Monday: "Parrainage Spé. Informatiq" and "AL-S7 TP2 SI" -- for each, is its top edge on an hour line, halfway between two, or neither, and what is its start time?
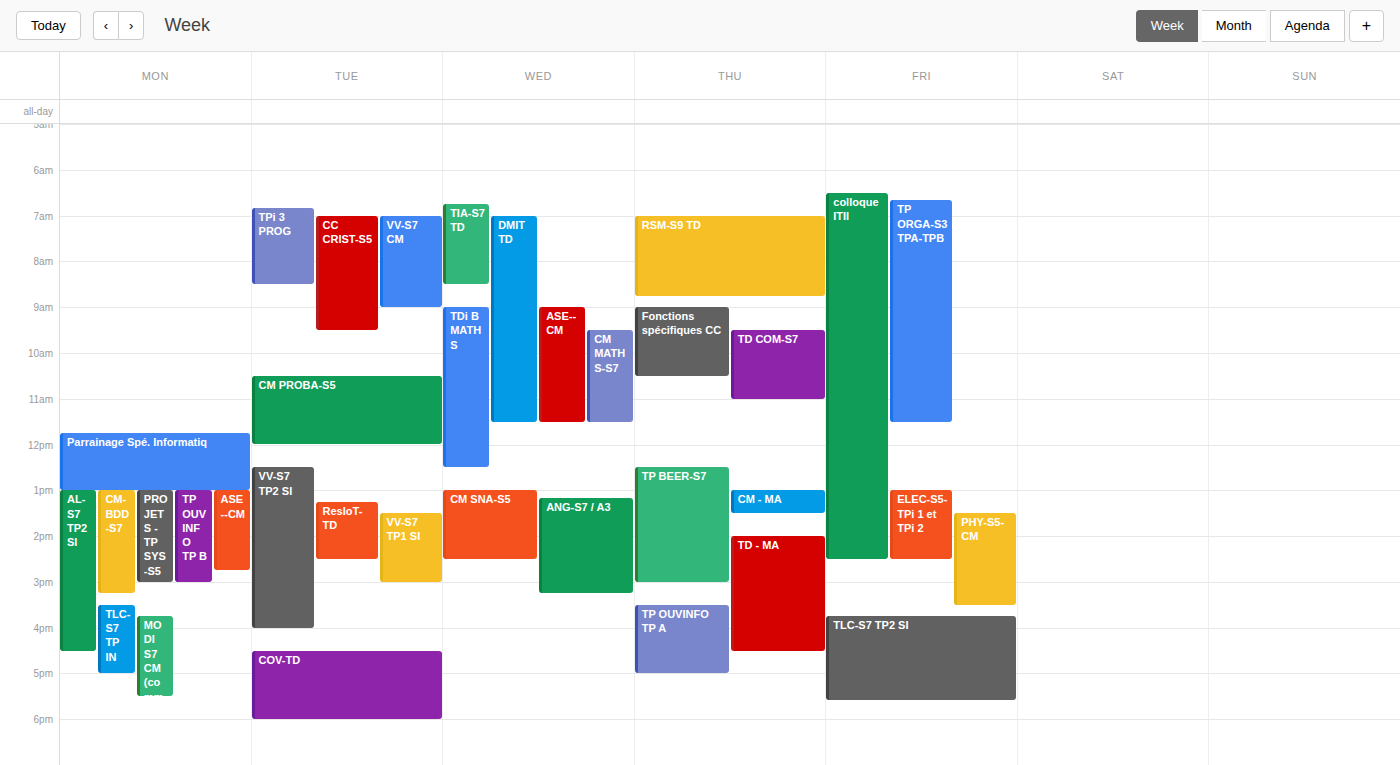
"Parrainage Spé. Informatiq": 11:45, neither: three quarters of the way from the 11:00 line to the 12:00 line. "AL-S7 TP2 SI": 13:00, exactly on the 13:00 line.